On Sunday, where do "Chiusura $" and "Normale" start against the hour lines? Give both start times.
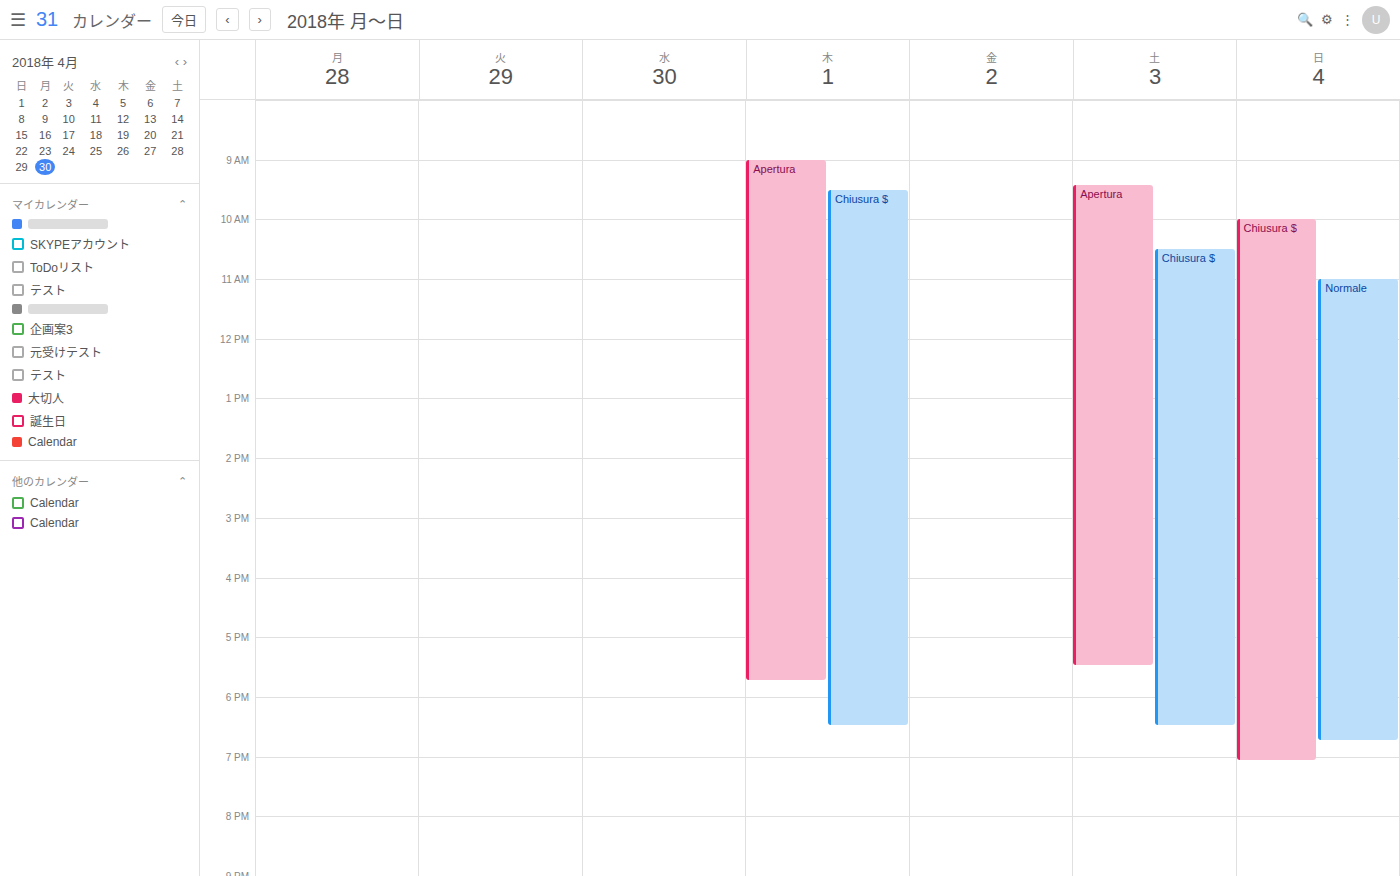
"Chiusura $": 10:00 AM, exactly on the 10 AM line. "Normale": 11:00 AM, exactly on the 11 AM line.